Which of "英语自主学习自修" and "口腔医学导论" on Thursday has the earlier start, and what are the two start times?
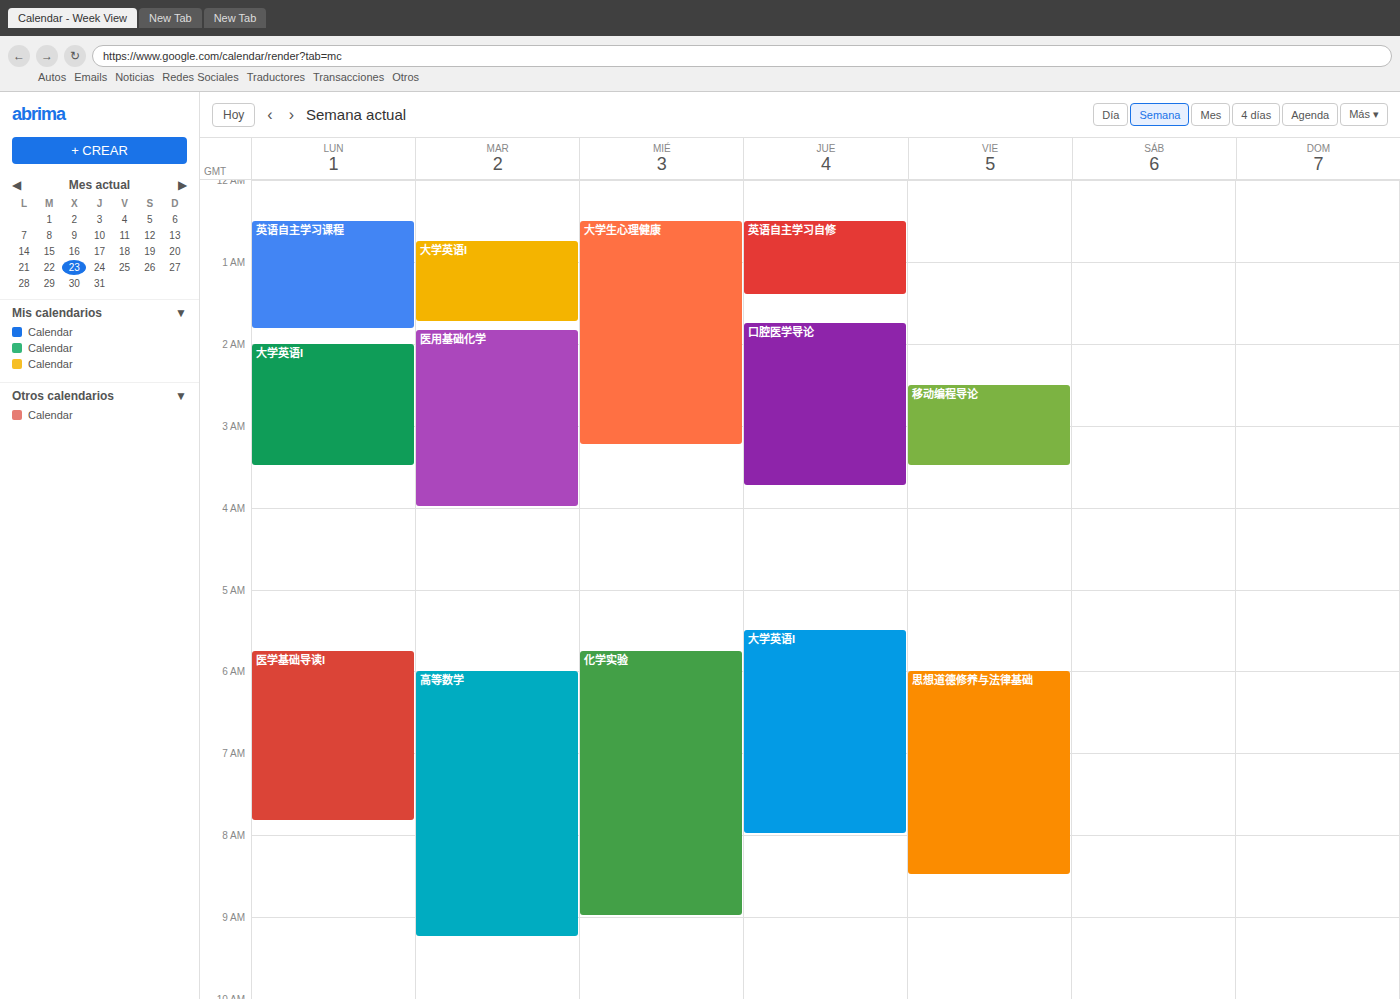
"英语自主学习自修" 00:30; "口腔医学导论" 01:45.